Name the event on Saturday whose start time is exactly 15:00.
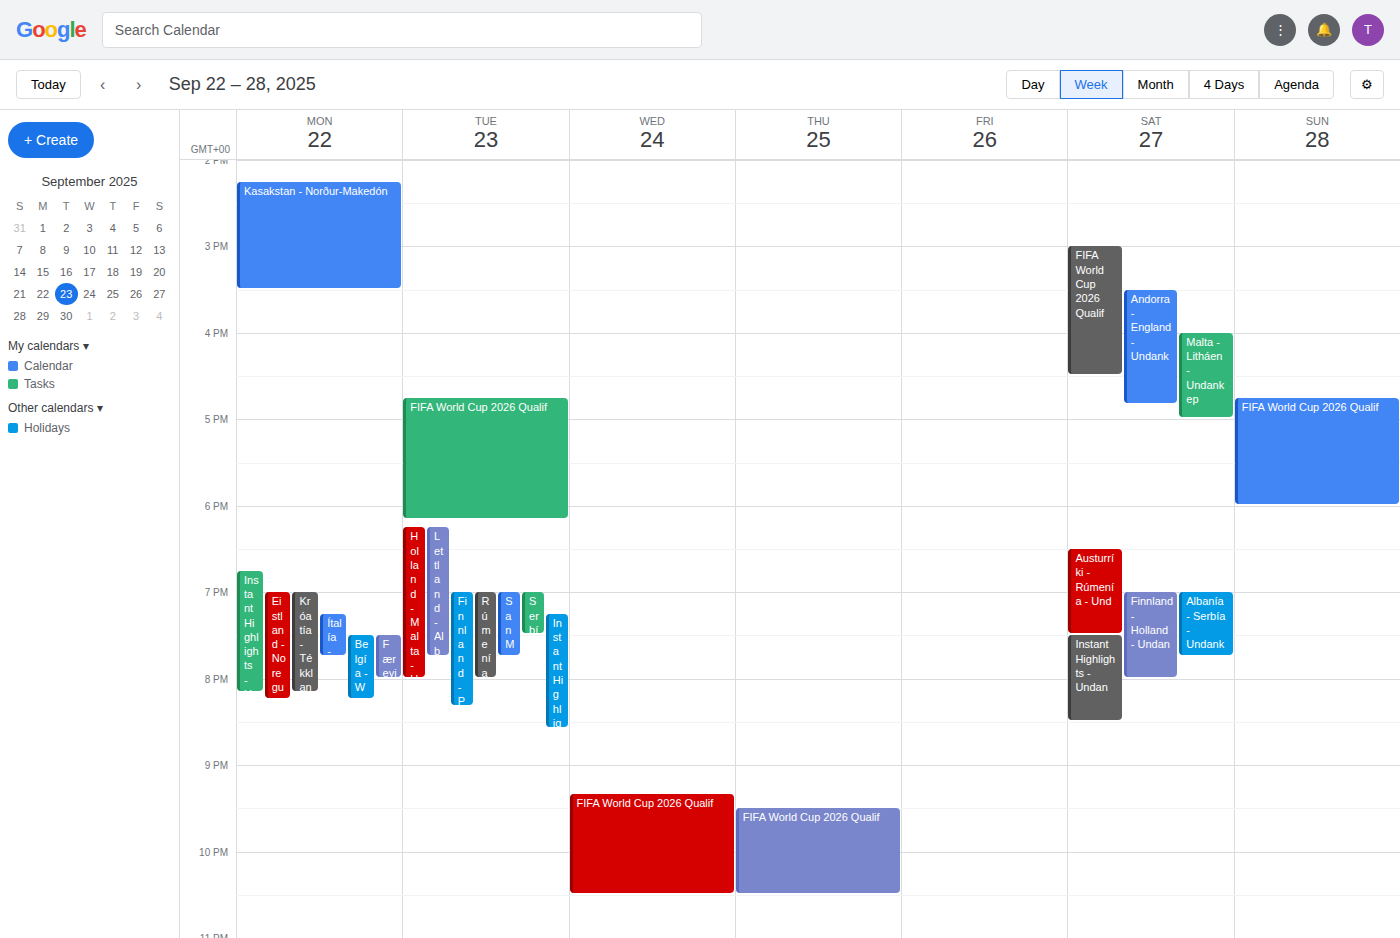
"FIFA World Cup 2026 Qualif"